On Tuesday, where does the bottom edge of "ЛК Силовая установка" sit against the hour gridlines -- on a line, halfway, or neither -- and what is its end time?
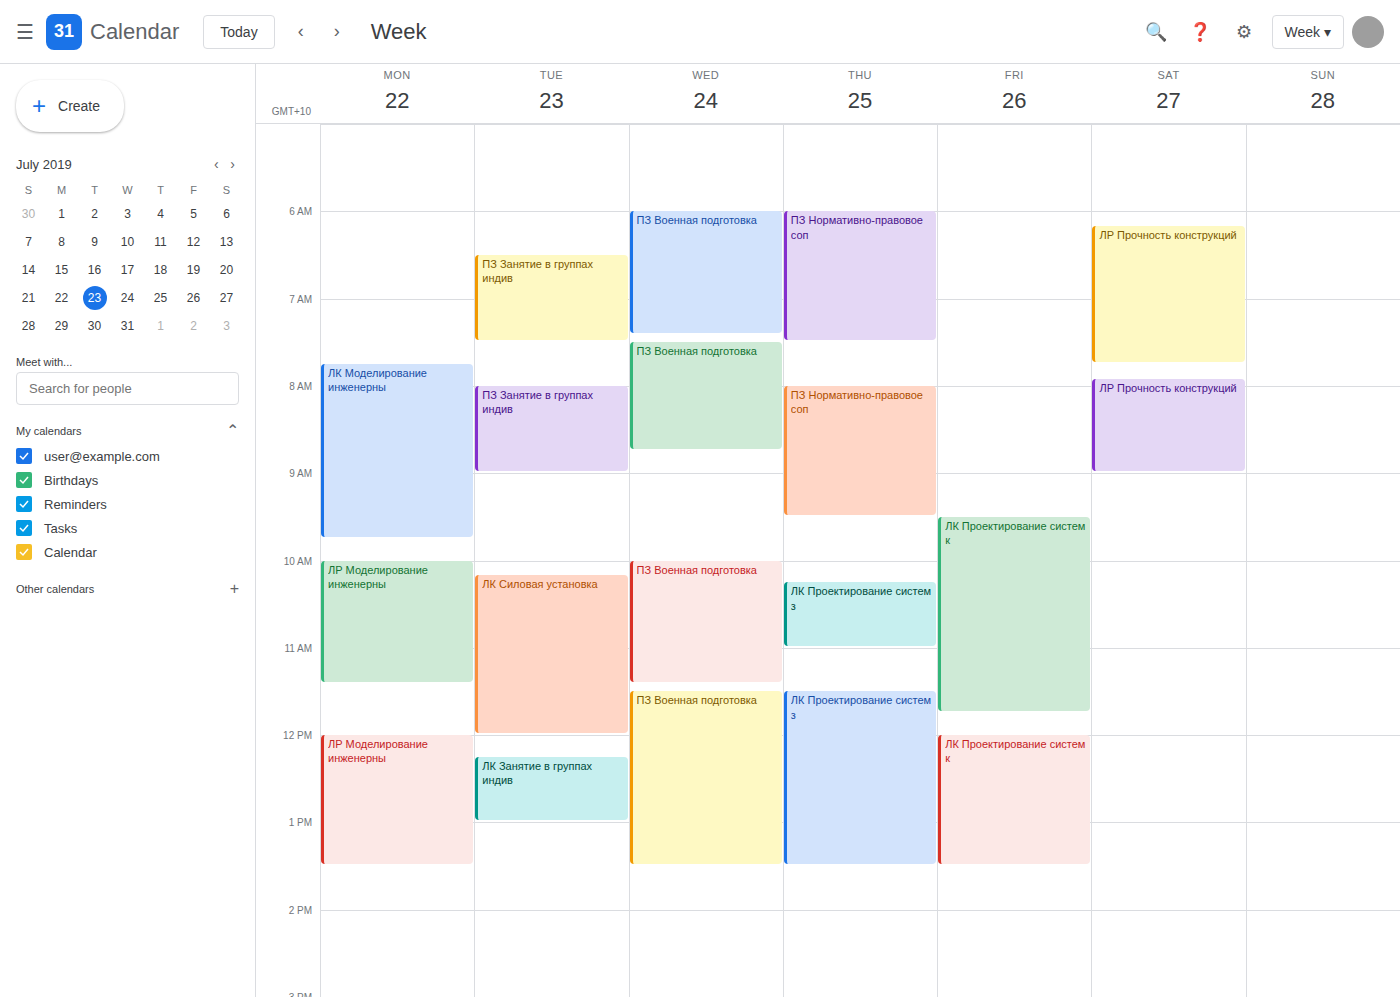
12:00 PM -- exactly on the 12 PM line.